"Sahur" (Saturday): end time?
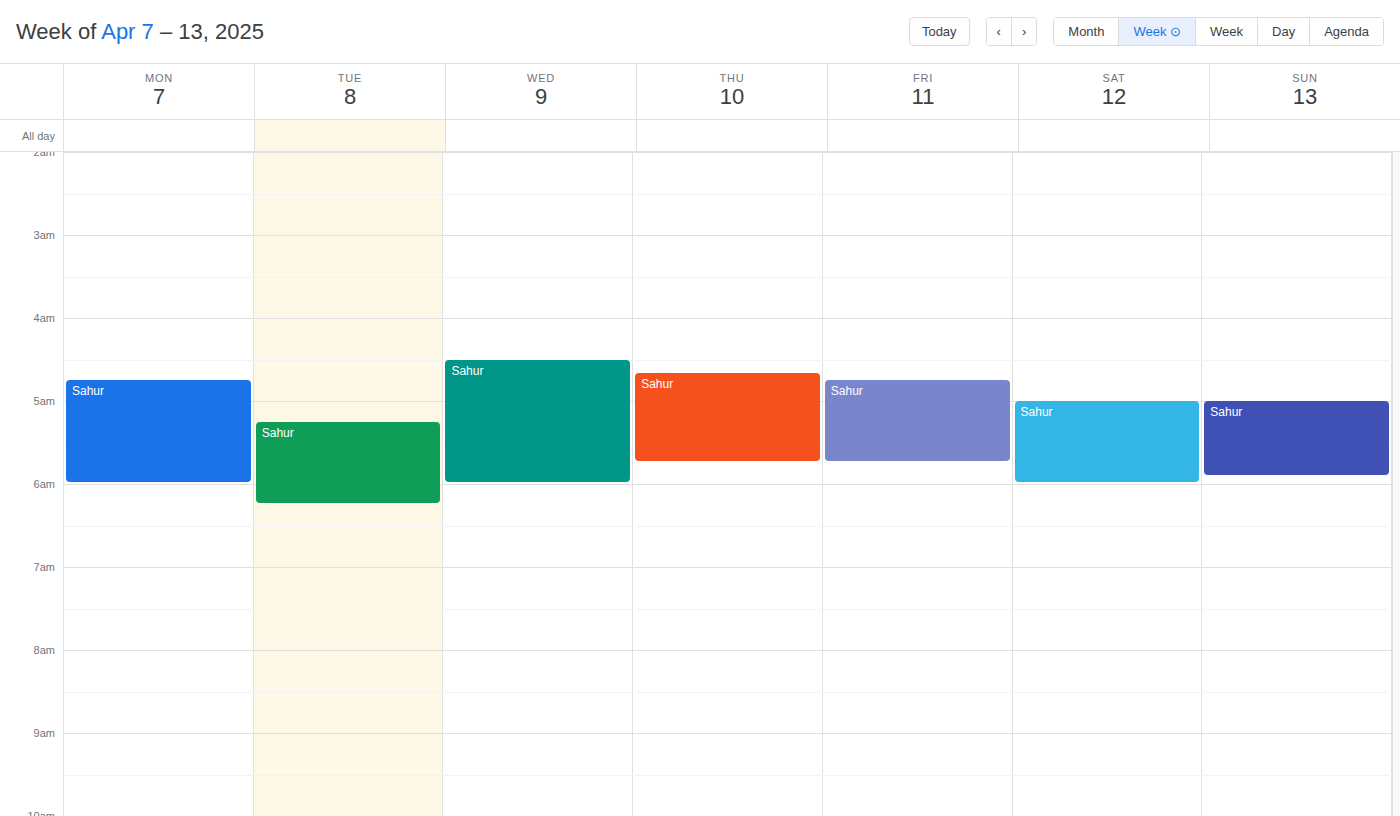
06:00